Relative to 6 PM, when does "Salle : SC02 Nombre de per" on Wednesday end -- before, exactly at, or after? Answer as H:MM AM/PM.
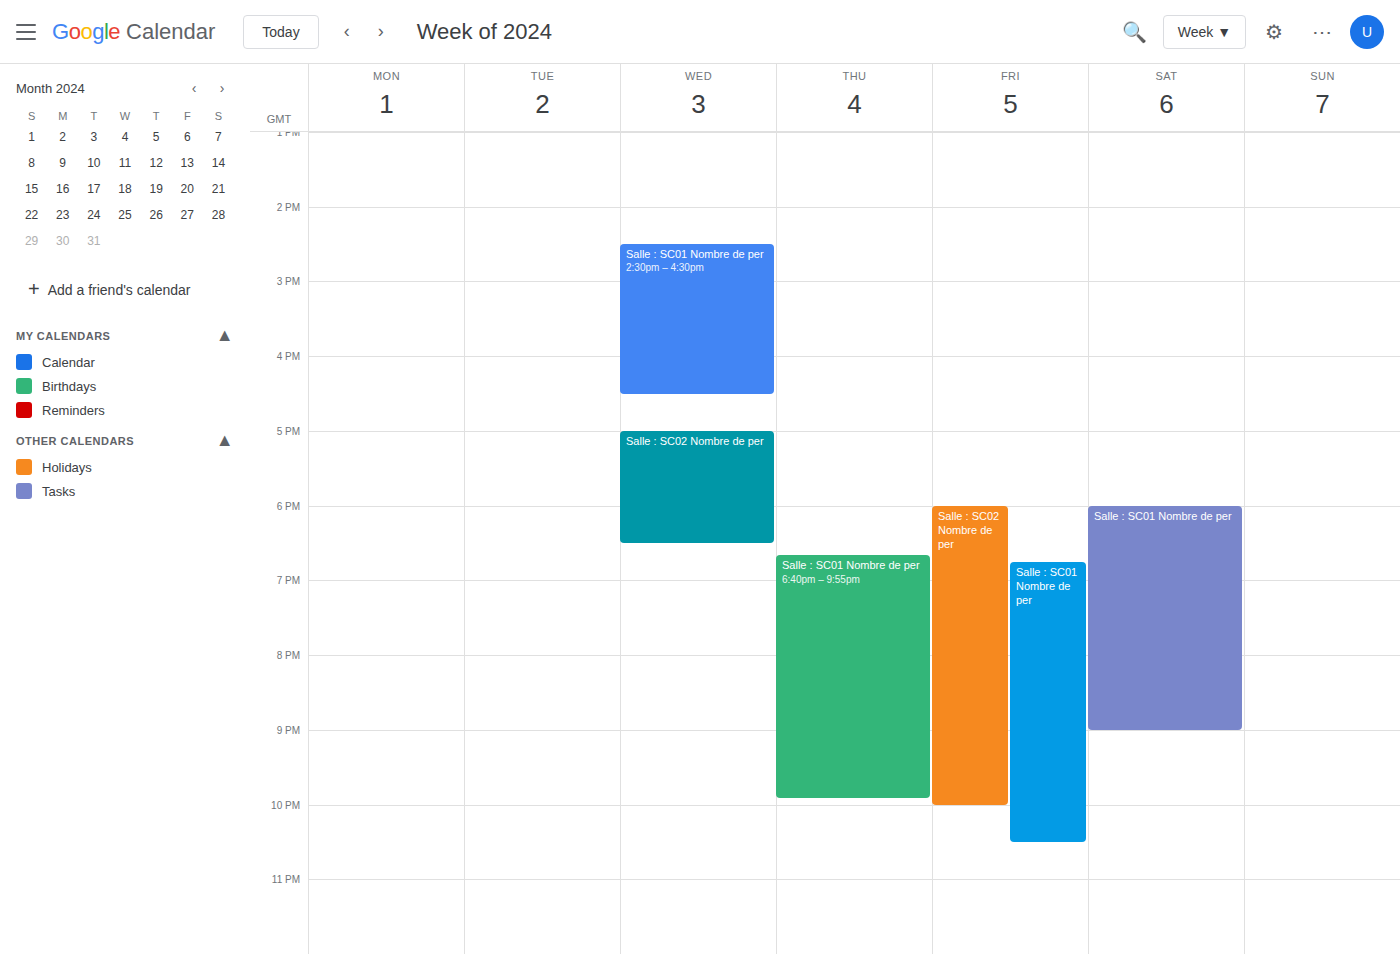
6:30 PM -- after 6 PM, 30 minutes below the 6 PM line.